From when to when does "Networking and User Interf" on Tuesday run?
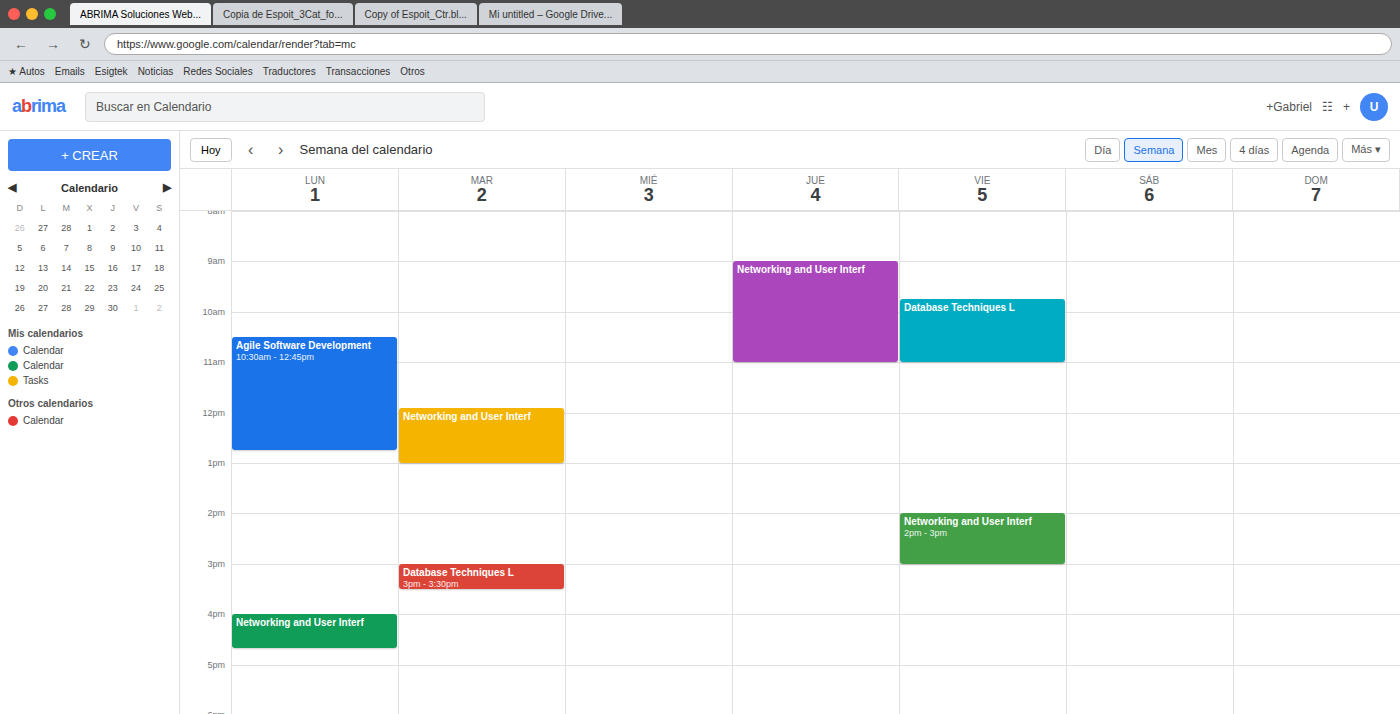
11:55 to 13:00